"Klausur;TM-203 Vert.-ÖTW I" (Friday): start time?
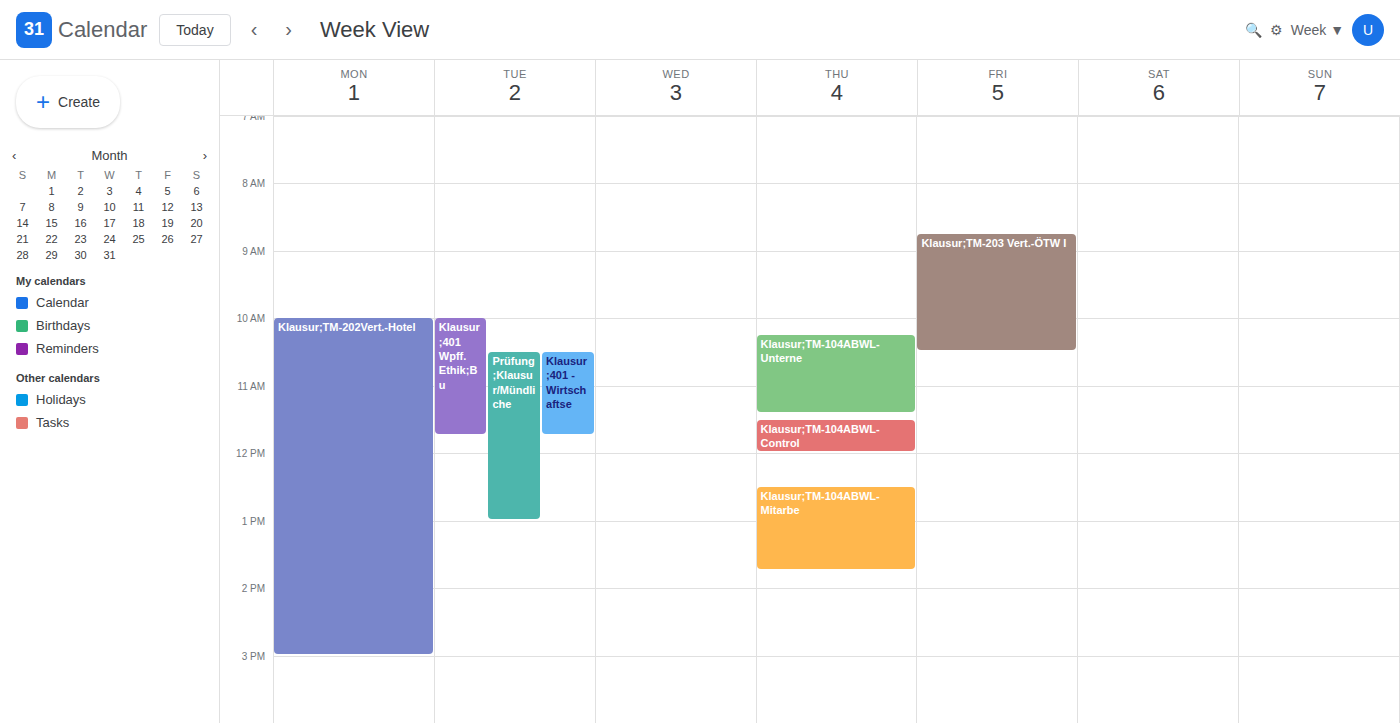
8:45 AM